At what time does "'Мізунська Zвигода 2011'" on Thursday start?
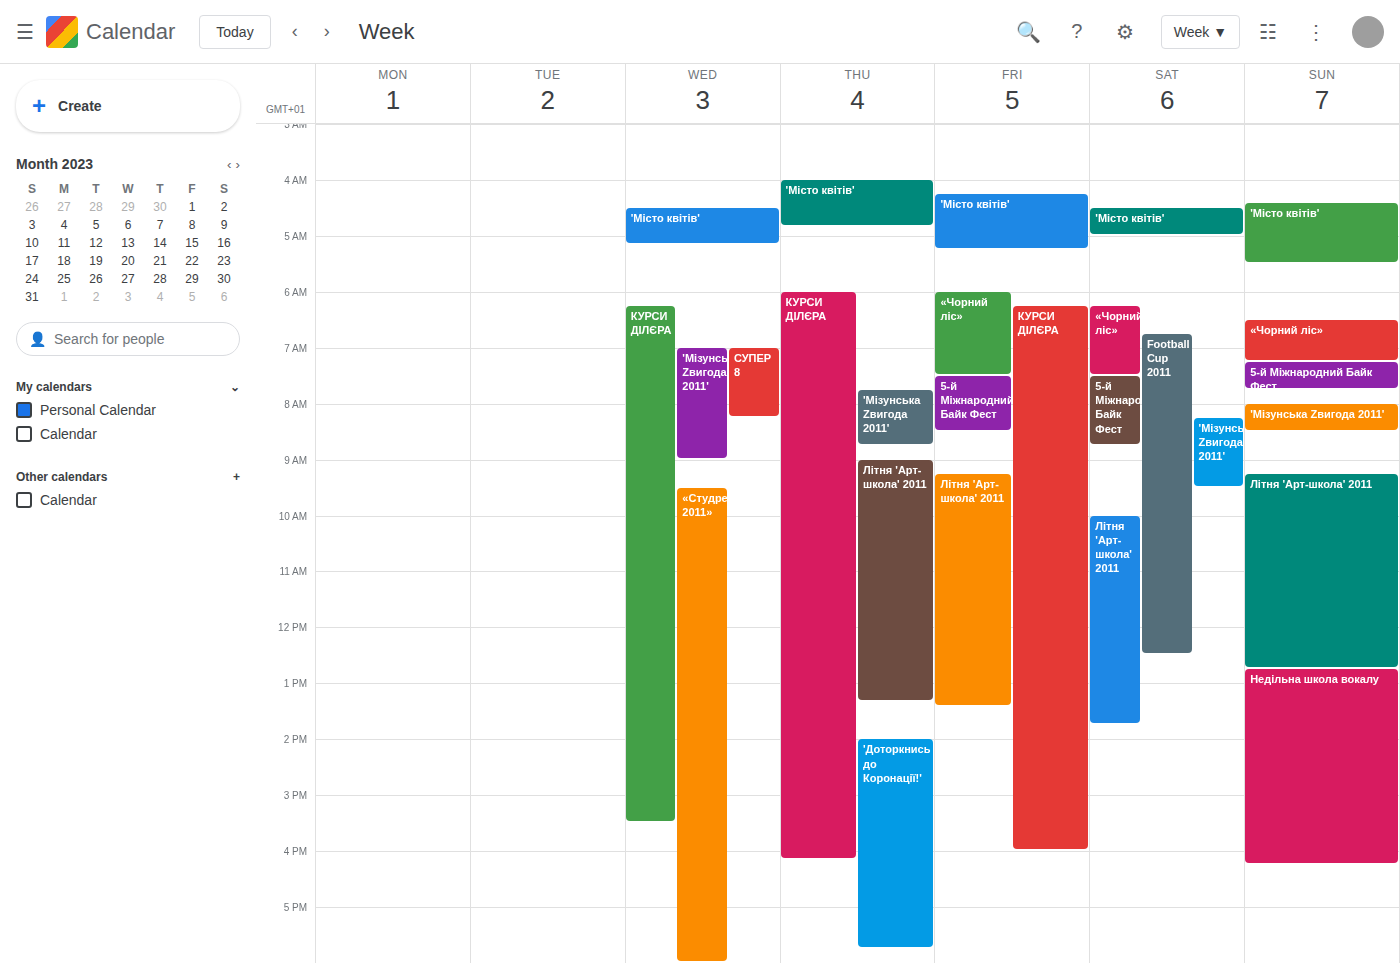
7:45 AM